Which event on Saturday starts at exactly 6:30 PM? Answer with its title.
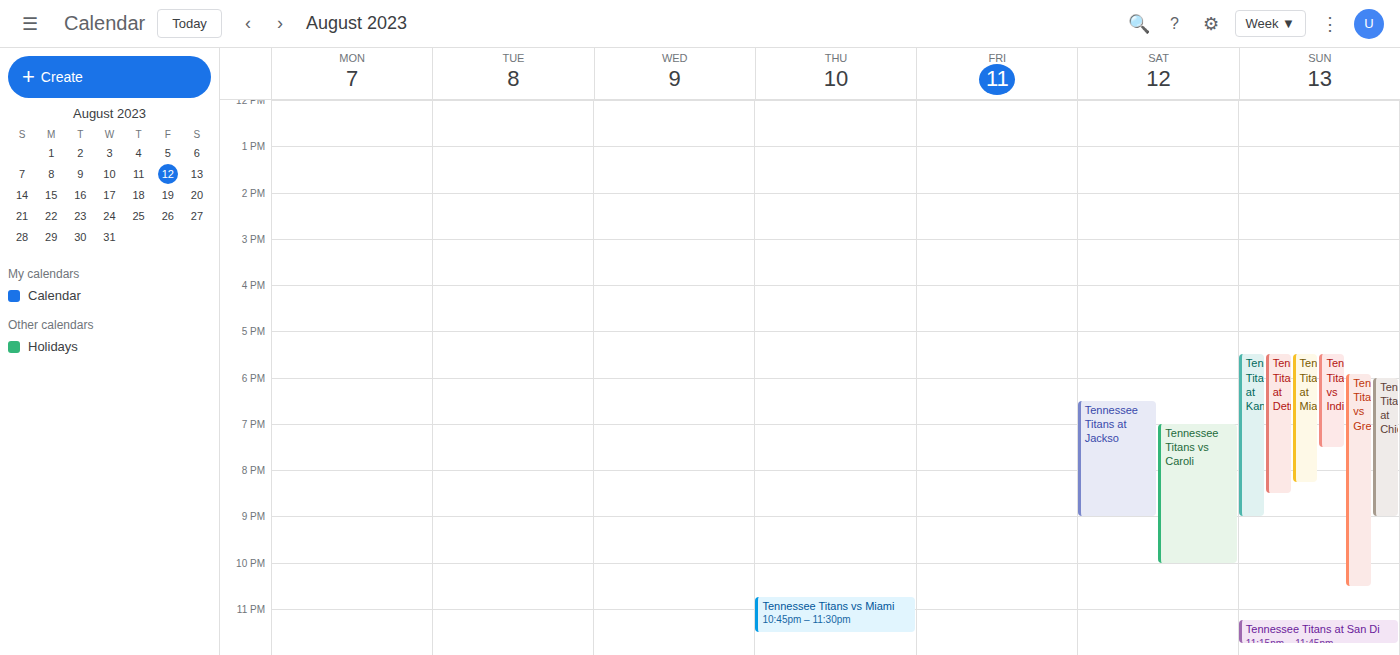
"Tennessee Titans at Jackso"